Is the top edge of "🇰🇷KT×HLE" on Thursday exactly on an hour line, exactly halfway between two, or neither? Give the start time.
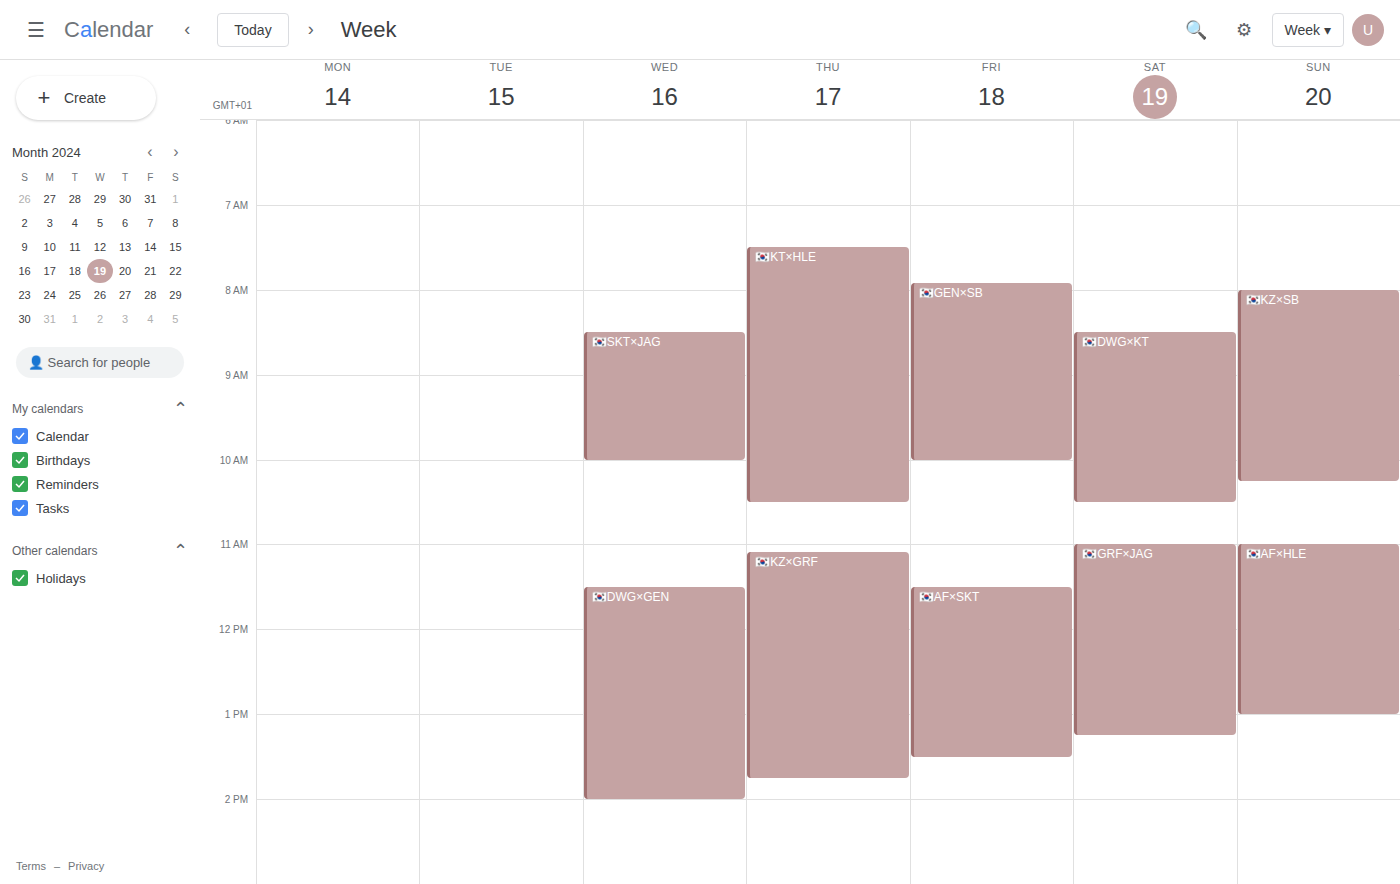
7:30 AM -- halfway between the 7 AM and 8 AM lines.